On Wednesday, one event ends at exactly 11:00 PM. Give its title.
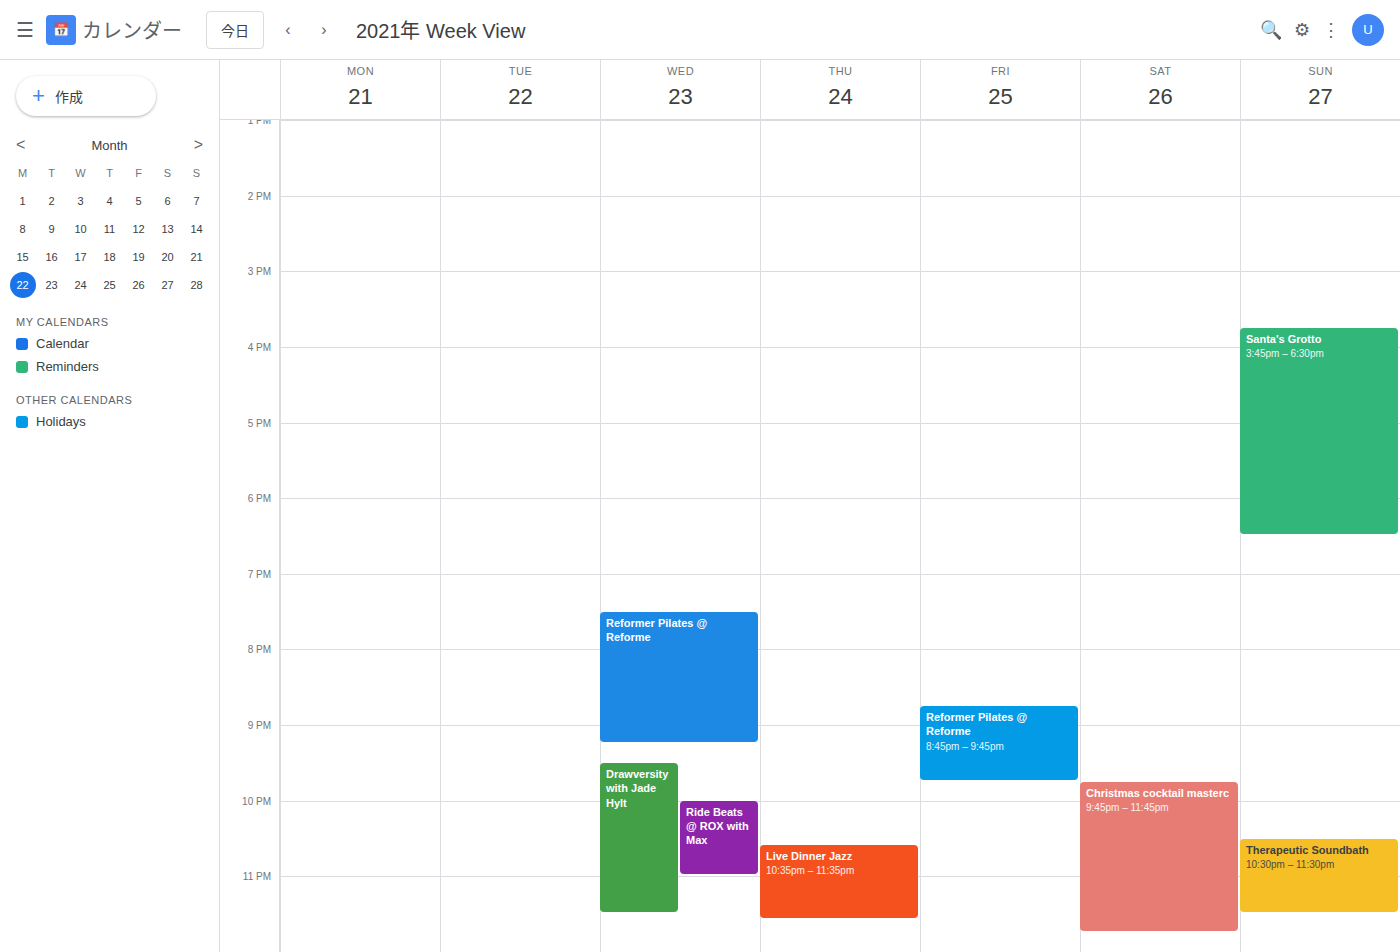
"Ride Beats @ ROX with Max"